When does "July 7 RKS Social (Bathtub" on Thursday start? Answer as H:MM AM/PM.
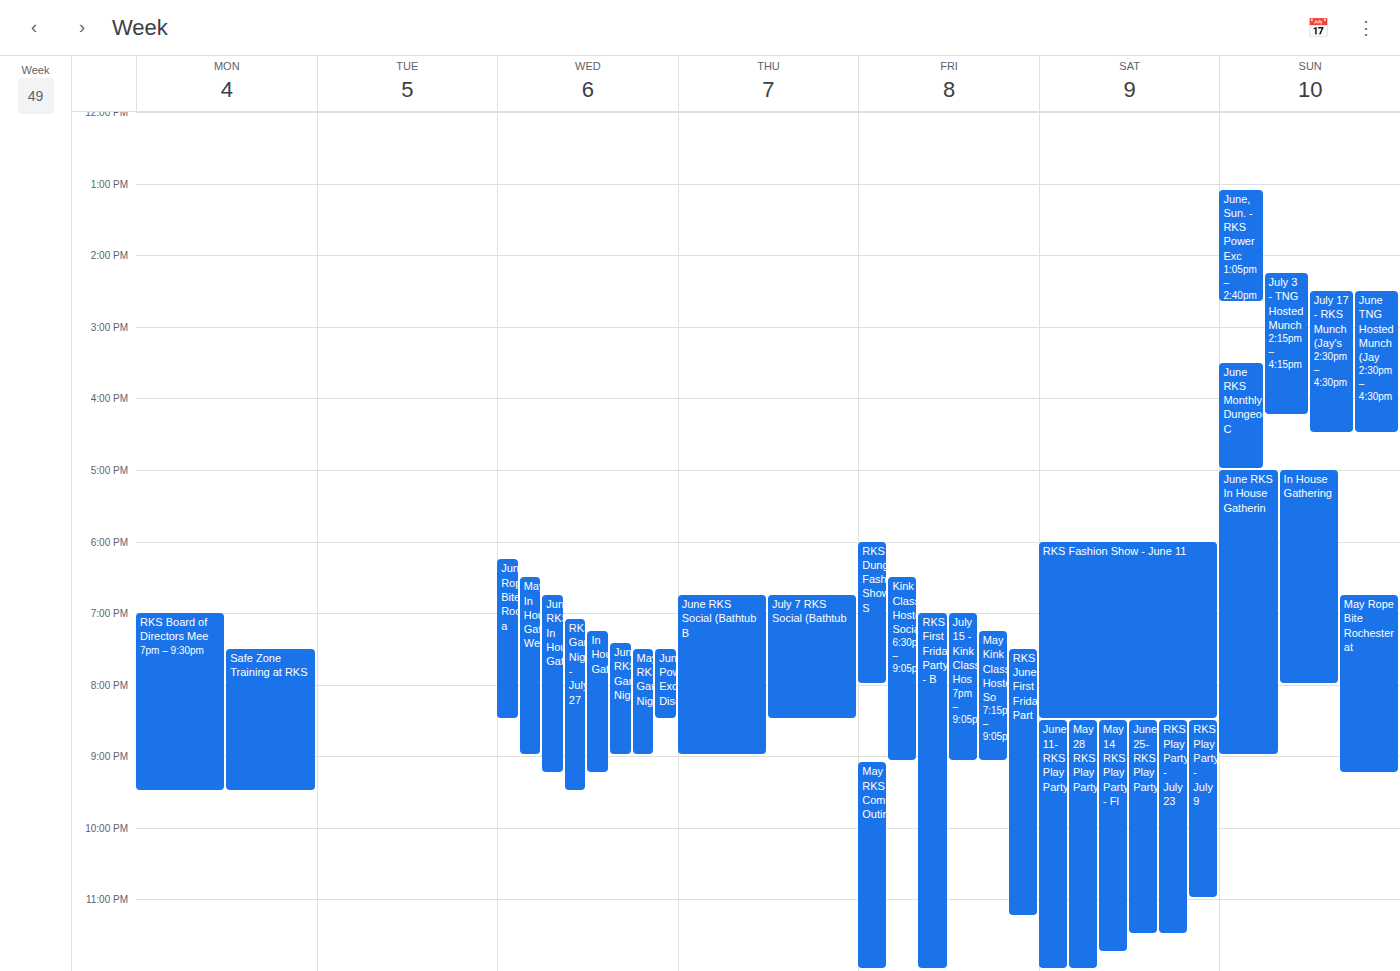
6:45 PM